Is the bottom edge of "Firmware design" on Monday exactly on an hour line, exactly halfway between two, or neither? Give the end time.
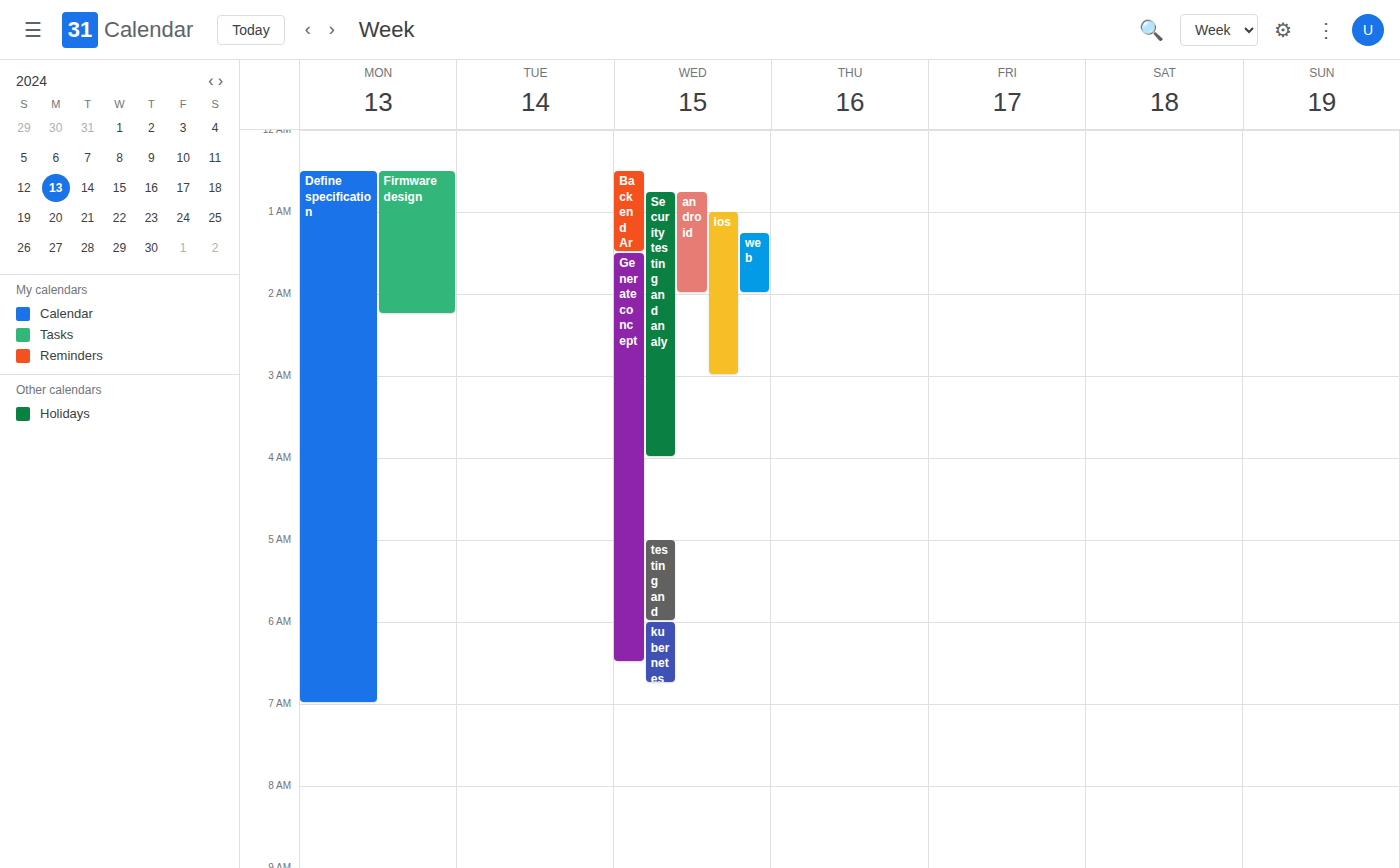
2:15 AM -- neither: a quarter of the way from the 2 AM line to the 3 AM line.